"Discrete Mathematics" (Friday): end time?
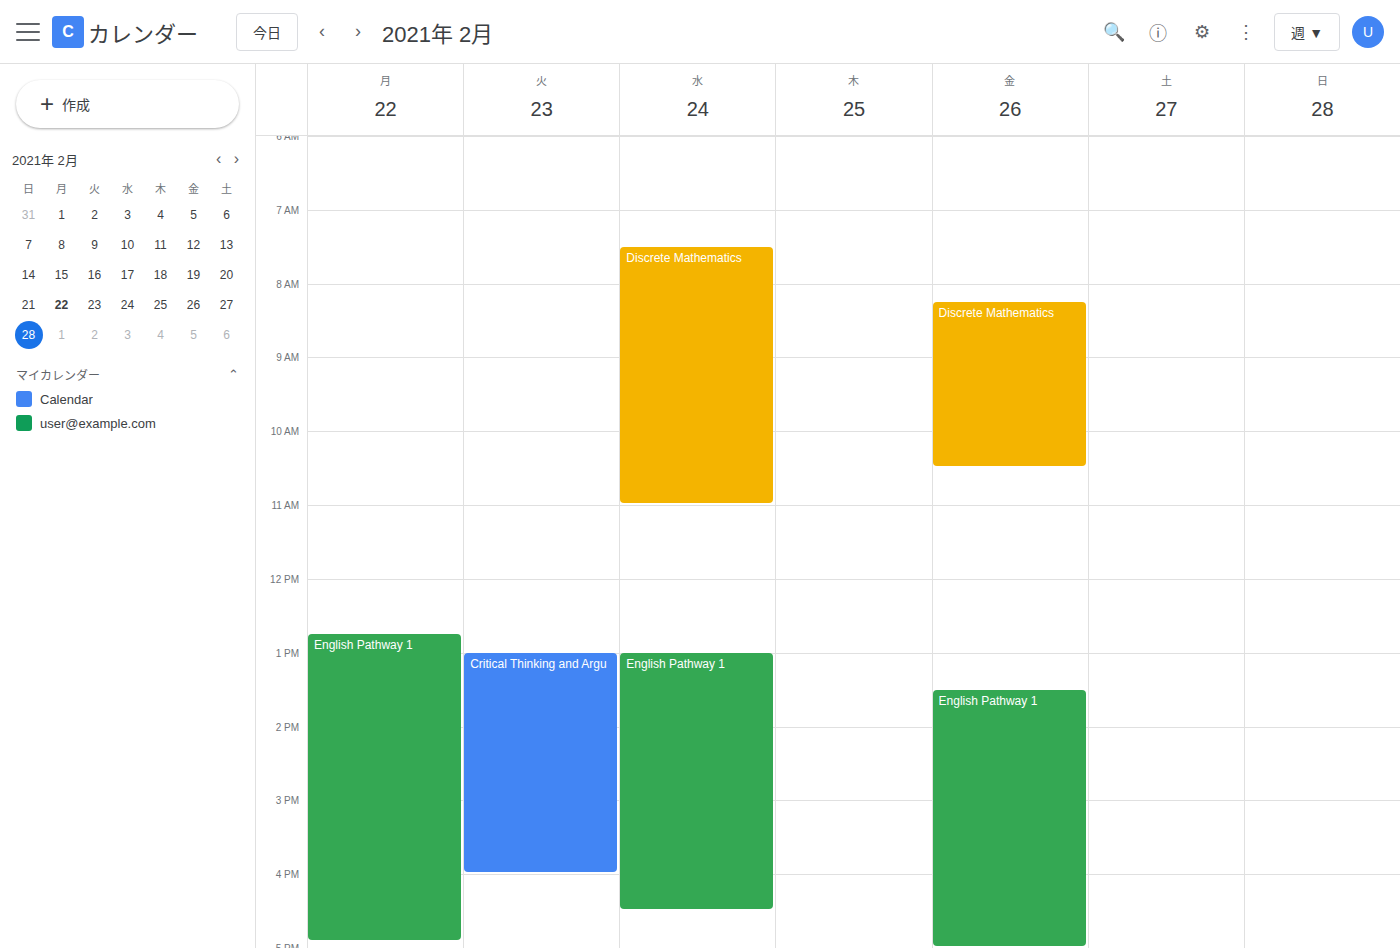
10:30 AM